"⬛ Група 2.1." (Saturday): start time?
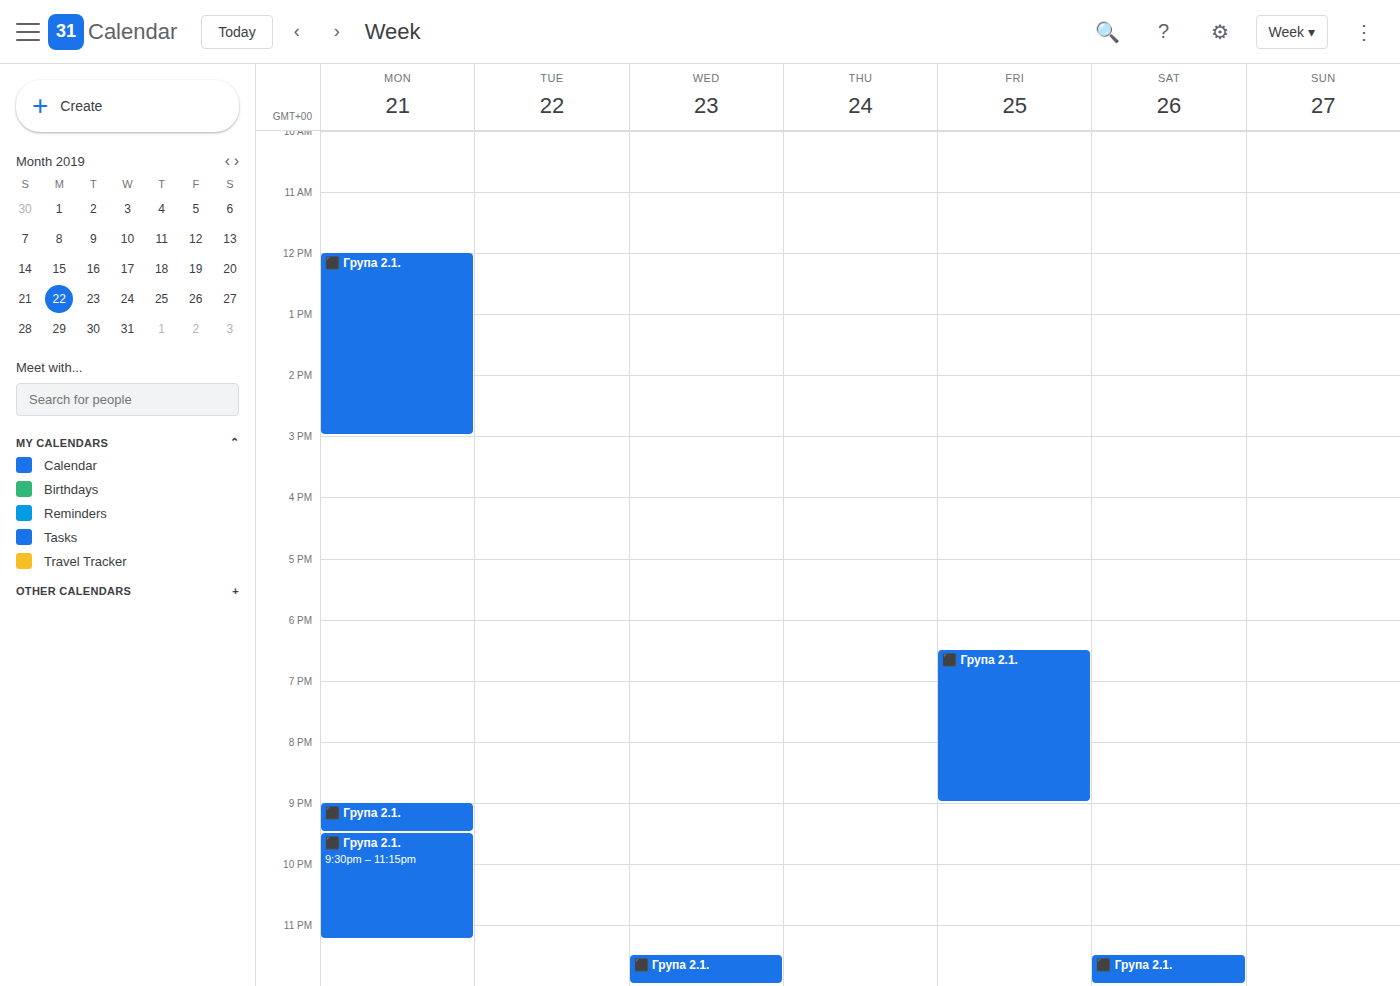
11:30 PM